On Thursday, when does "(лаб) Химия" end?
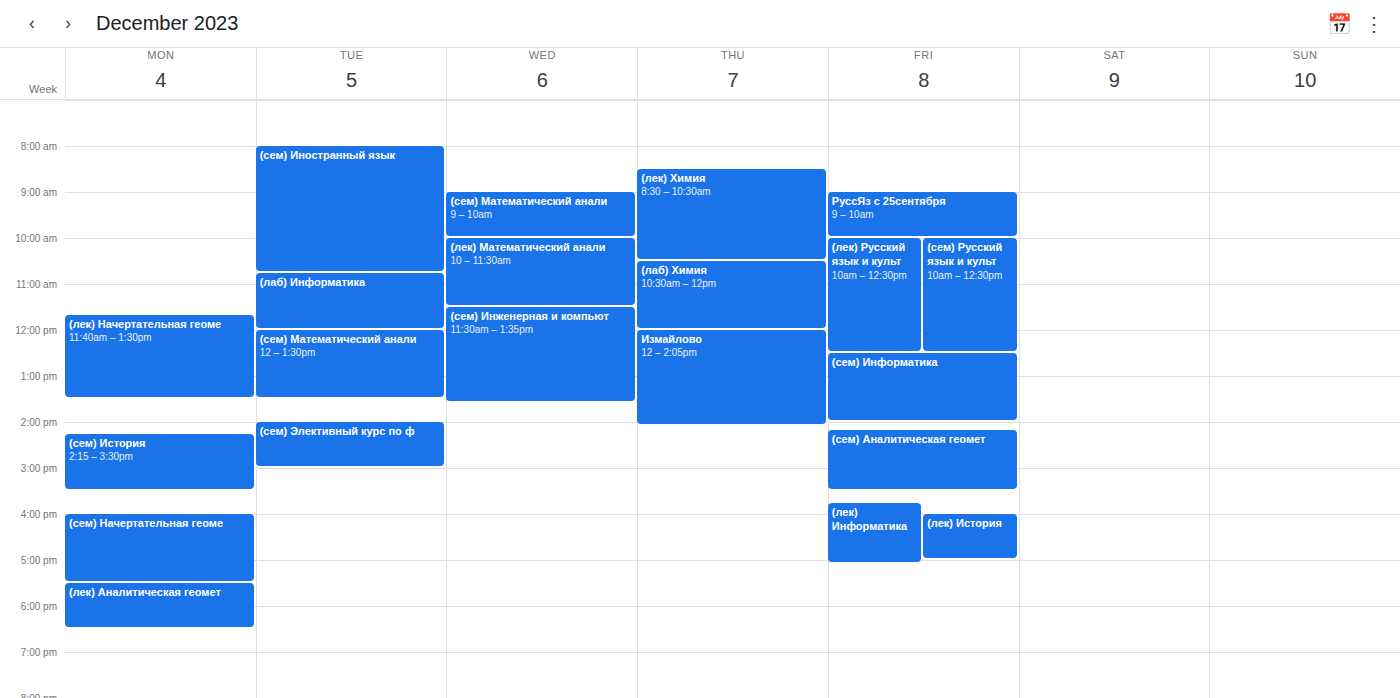
12:00